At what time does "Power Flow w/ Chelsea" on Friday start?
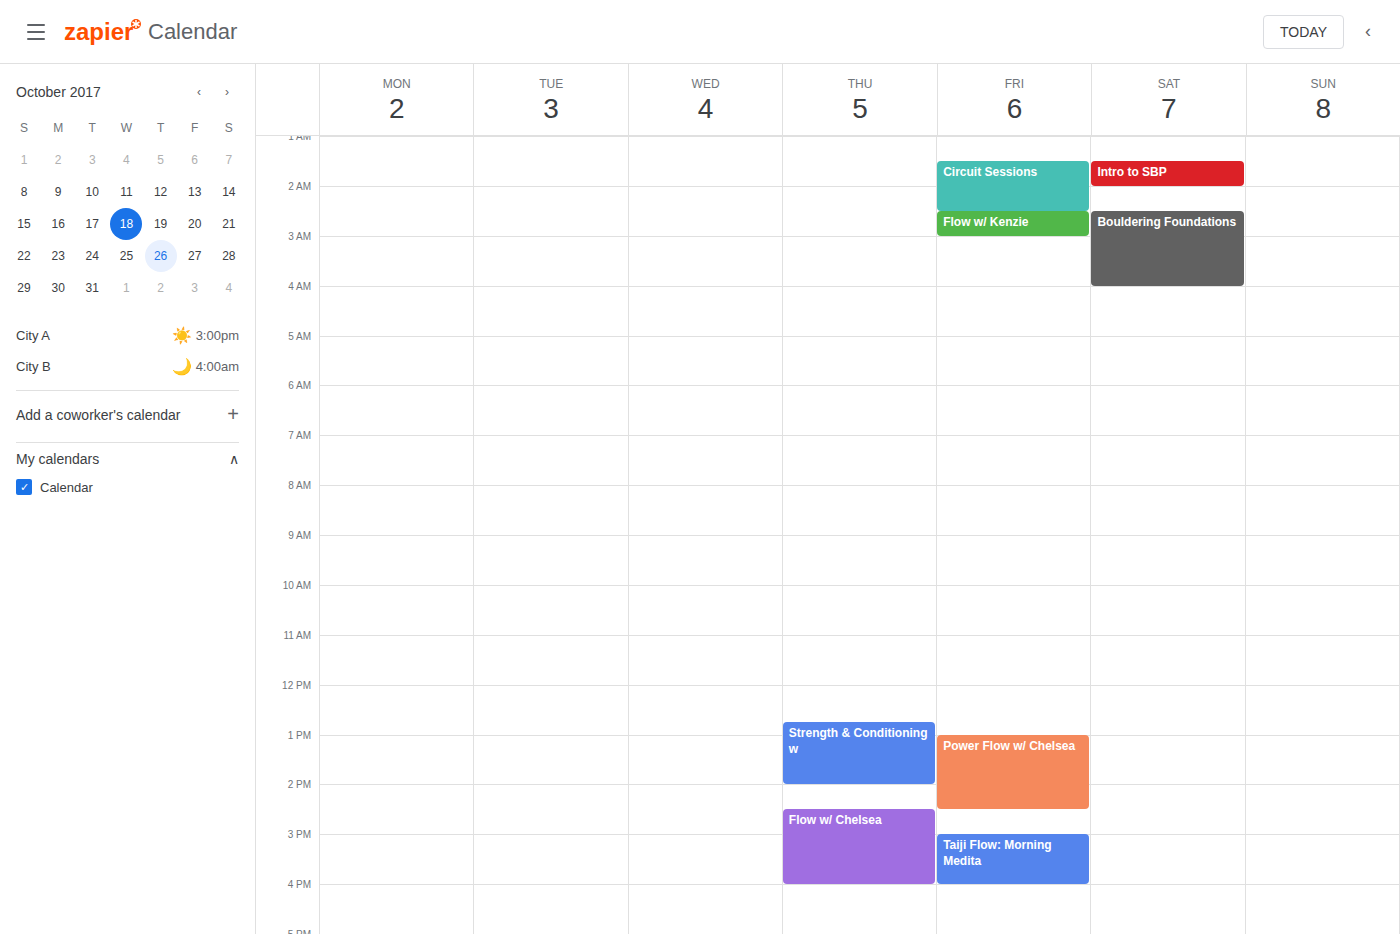
1:00 PM